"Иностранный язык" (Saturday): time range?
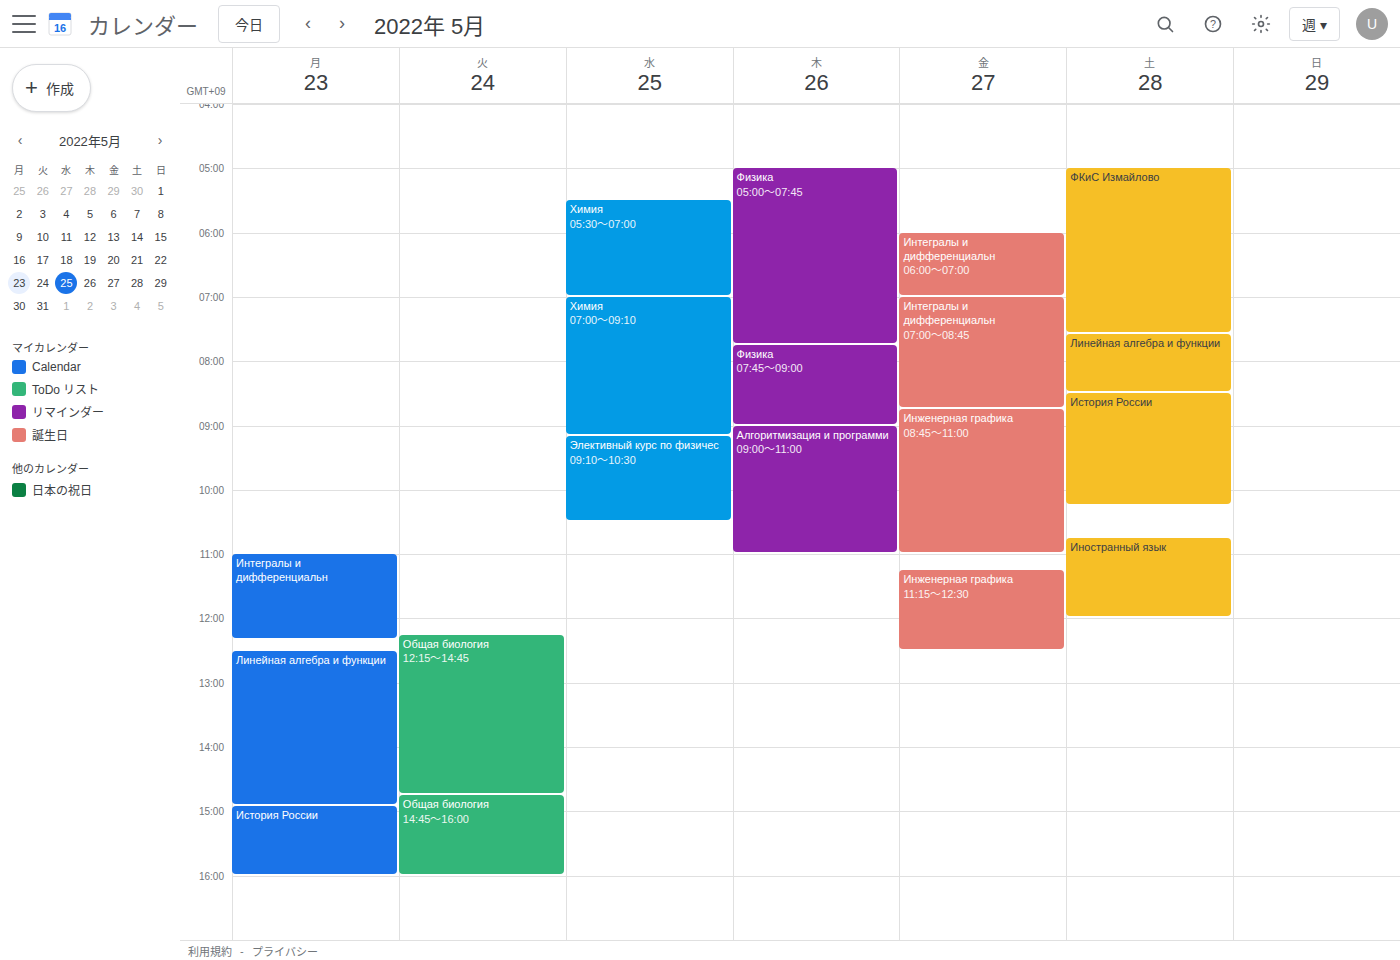
10:45 AM to 12:00 PM